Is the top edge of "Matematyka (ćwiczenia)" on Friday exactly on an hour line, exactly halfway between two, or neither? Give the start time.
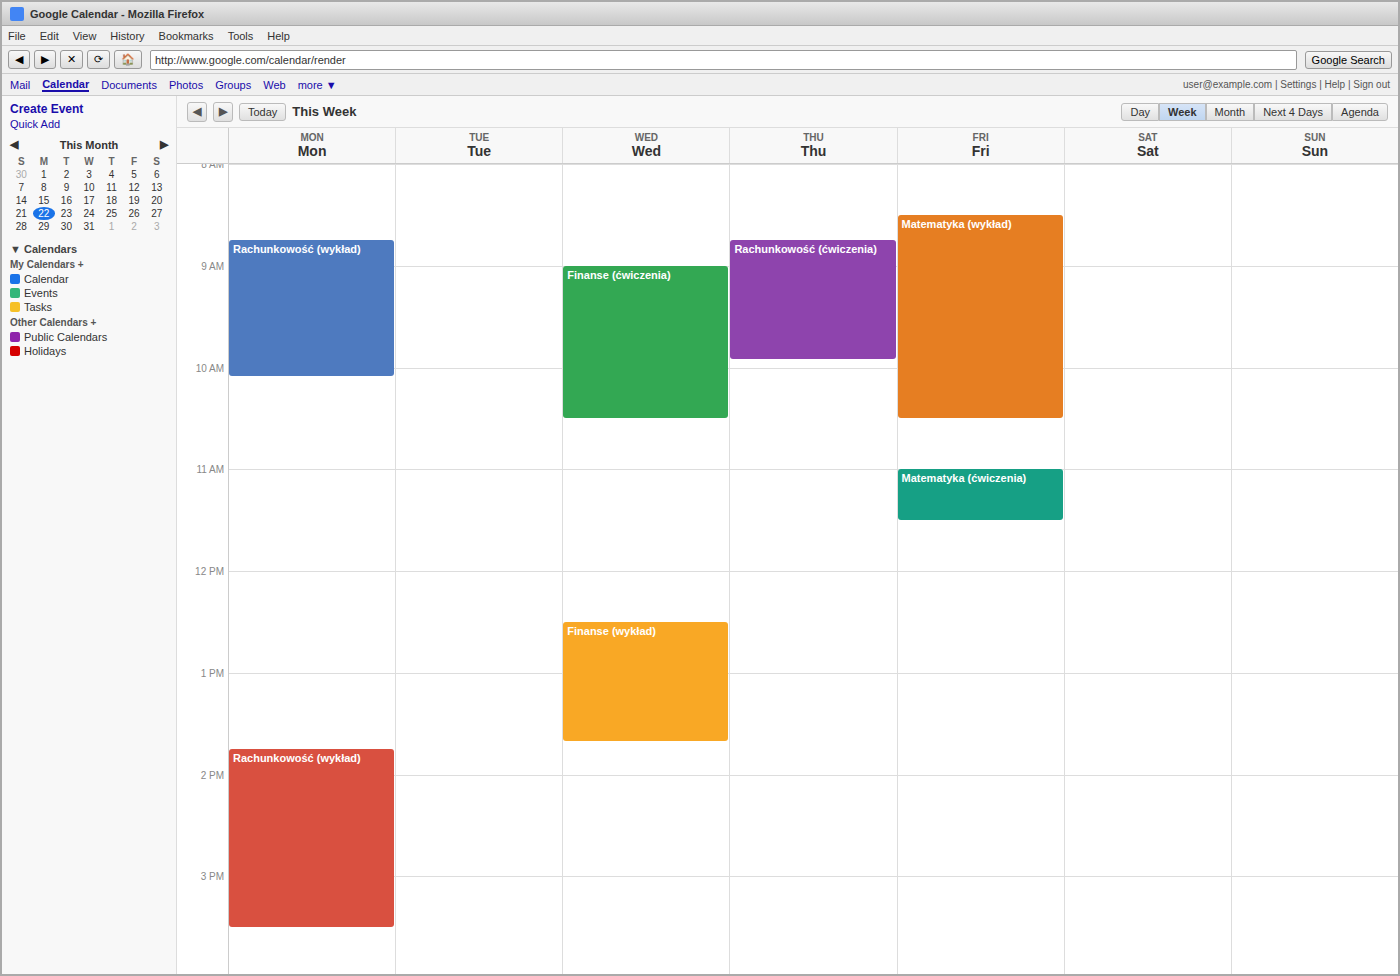
11:00 AM -- exactly on the 11 AM line.